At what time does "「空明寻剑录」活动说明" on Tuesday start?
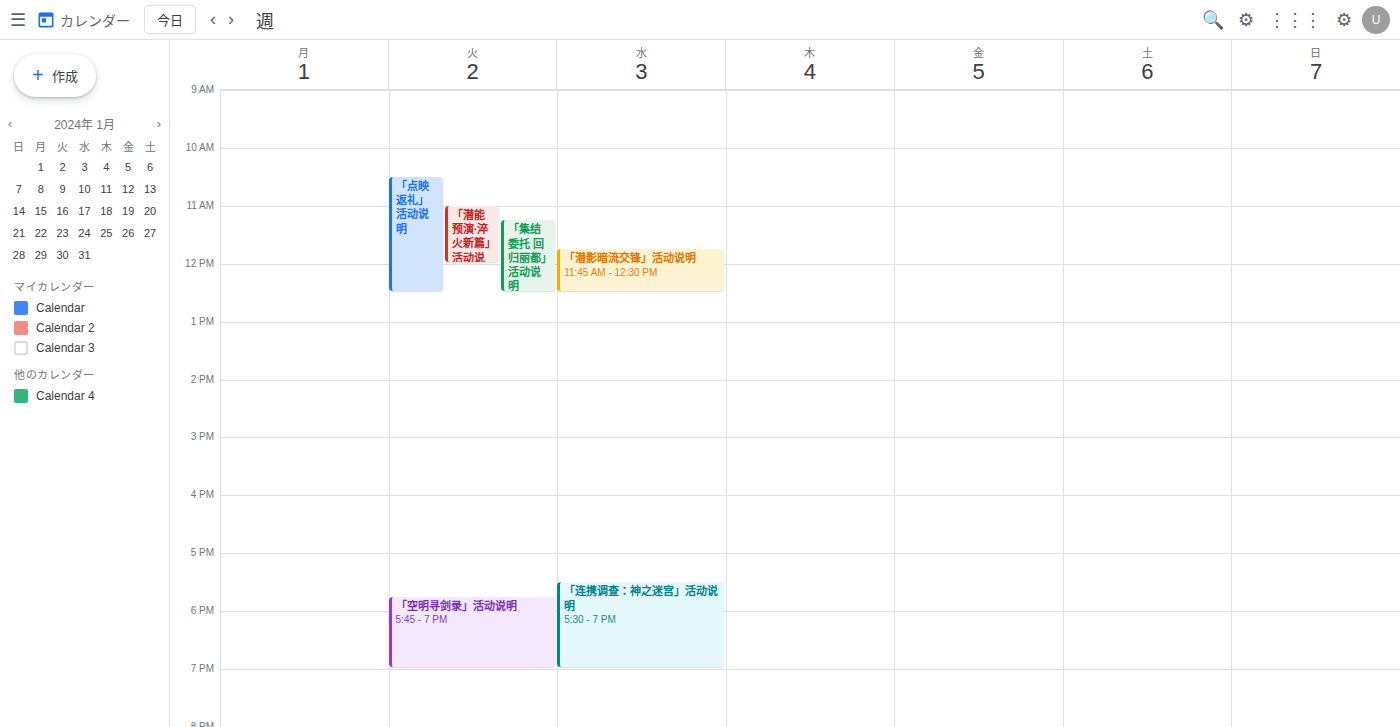
17:45